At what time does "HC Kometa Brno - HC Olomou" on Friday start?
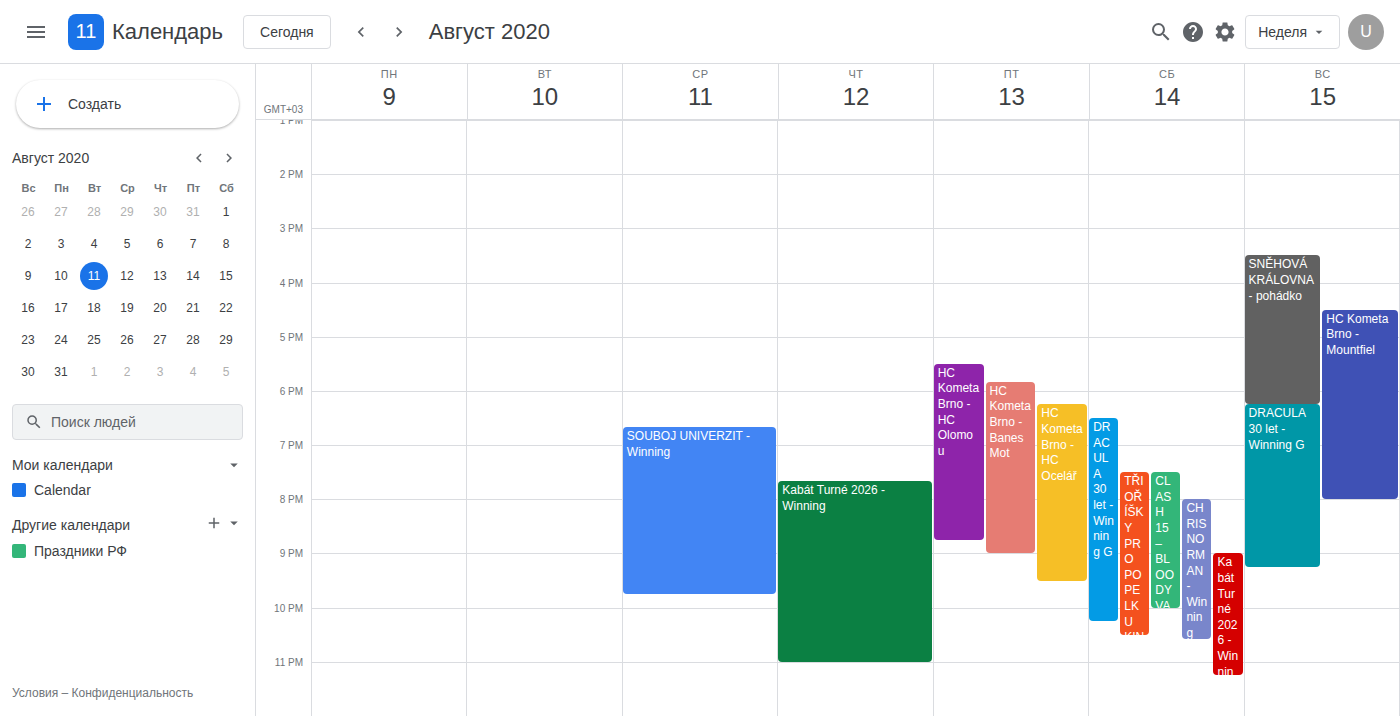
5:30 PM